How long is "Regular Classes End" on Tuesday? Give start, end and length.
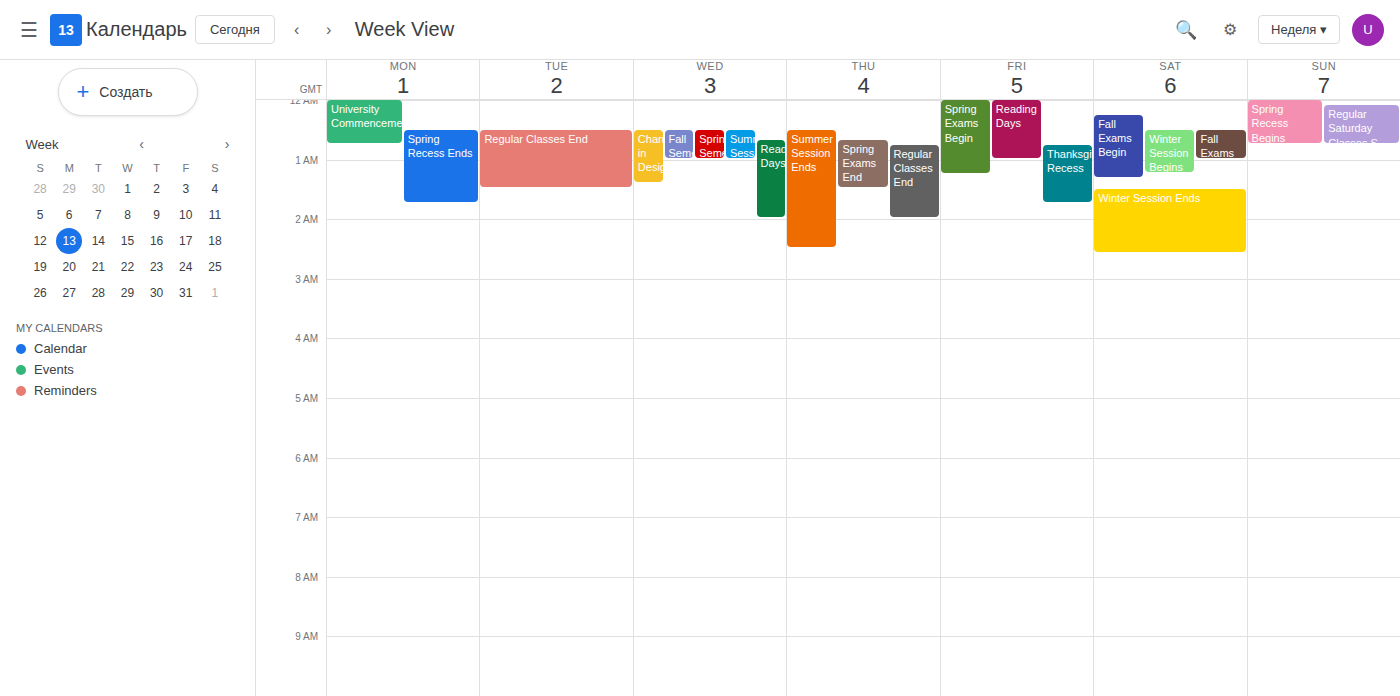
00:30 to 01:30, 1 hour